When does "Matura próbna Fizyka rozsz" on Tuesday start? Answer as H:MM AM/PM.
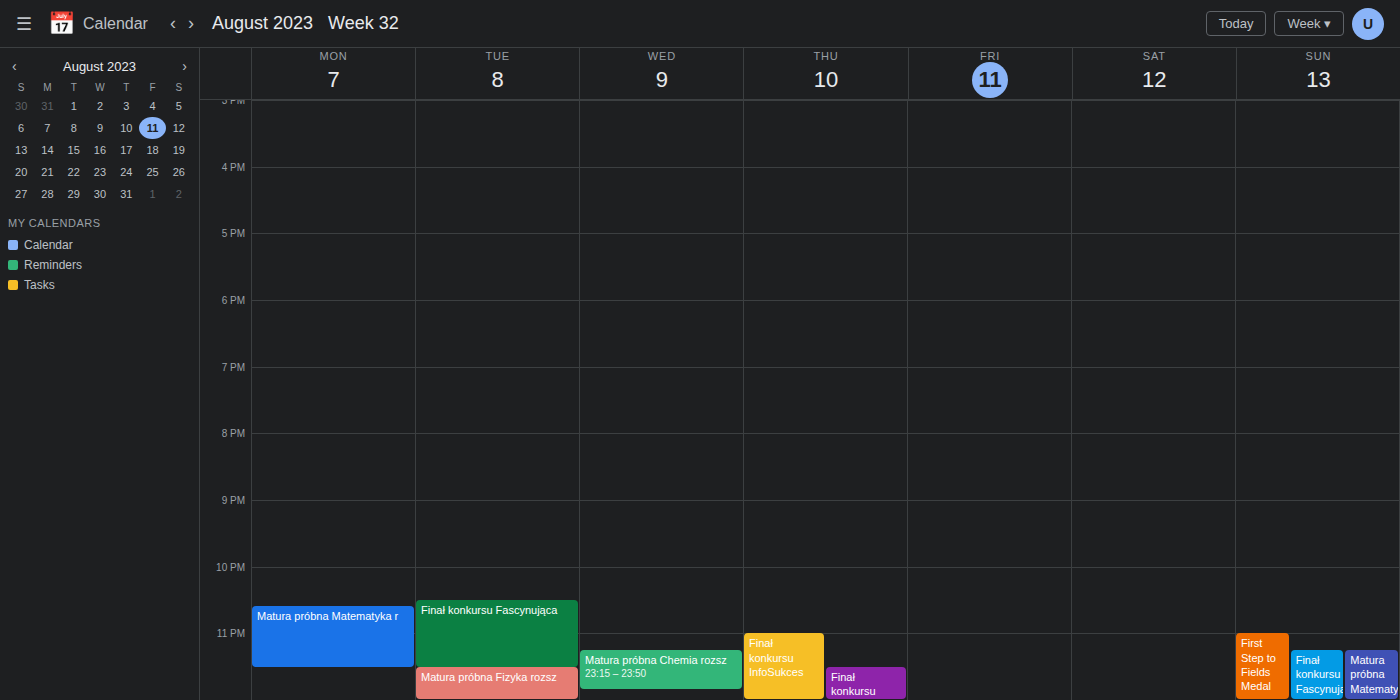
11:30 PM